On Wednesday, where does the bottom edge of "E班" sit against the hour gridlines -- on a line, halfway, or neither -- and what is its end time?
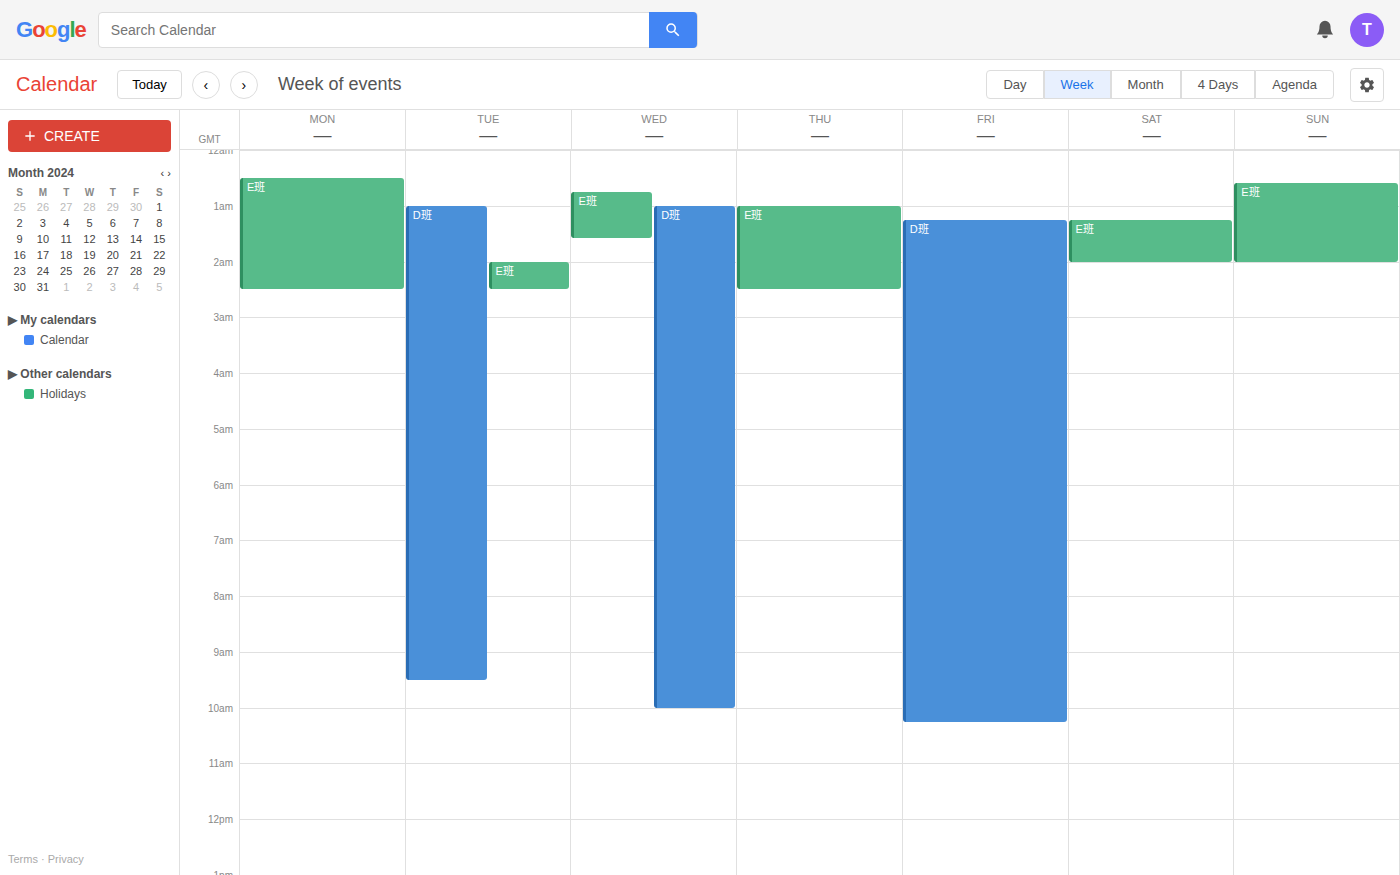
1:35 AM -- neither: 35 minutes below the 1 AM line and 25 minutes above the 2 AM line.